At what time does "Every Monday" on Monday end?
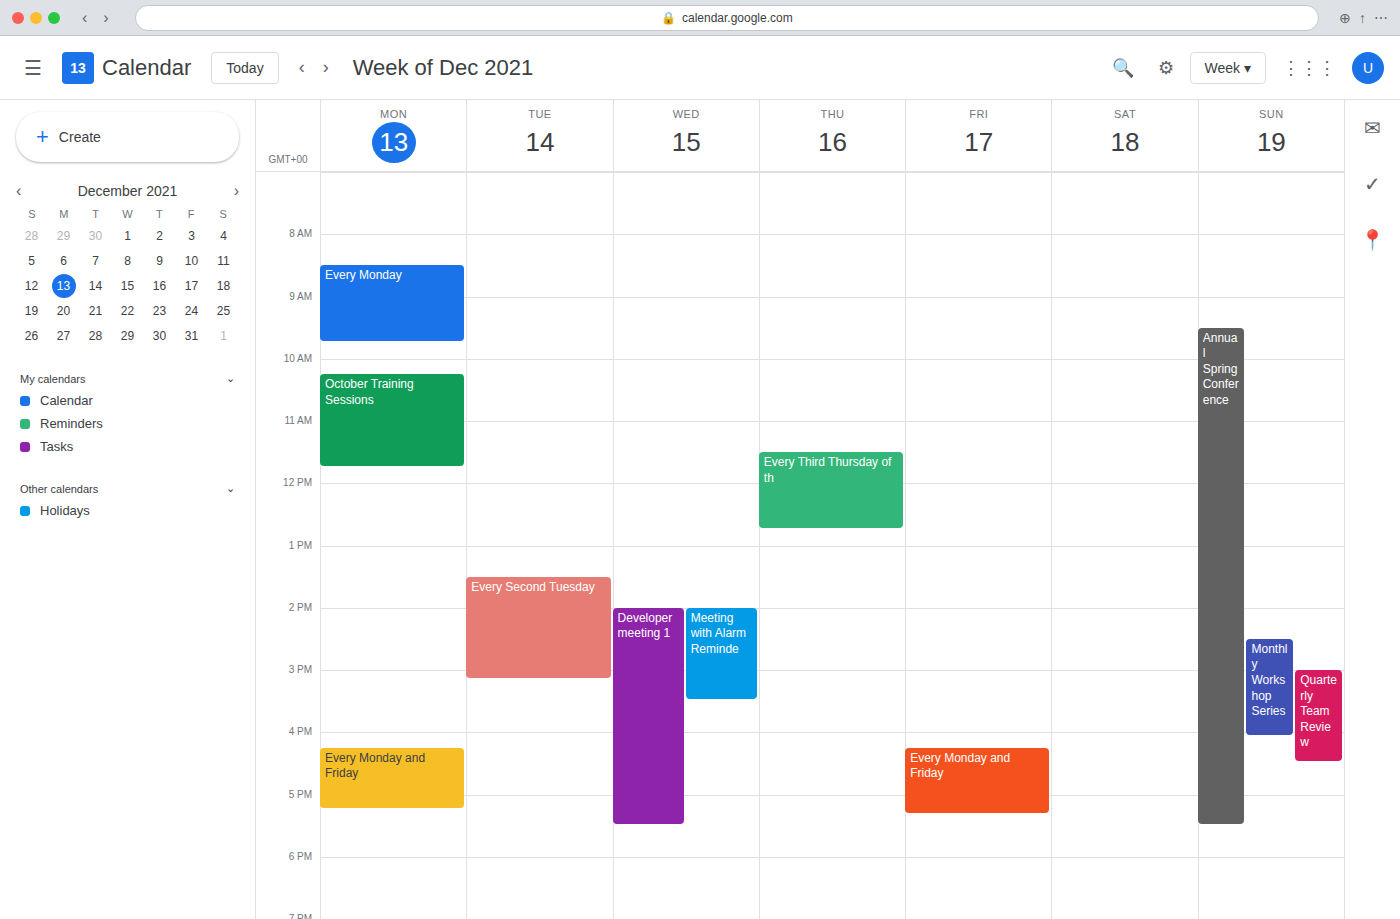
09:45